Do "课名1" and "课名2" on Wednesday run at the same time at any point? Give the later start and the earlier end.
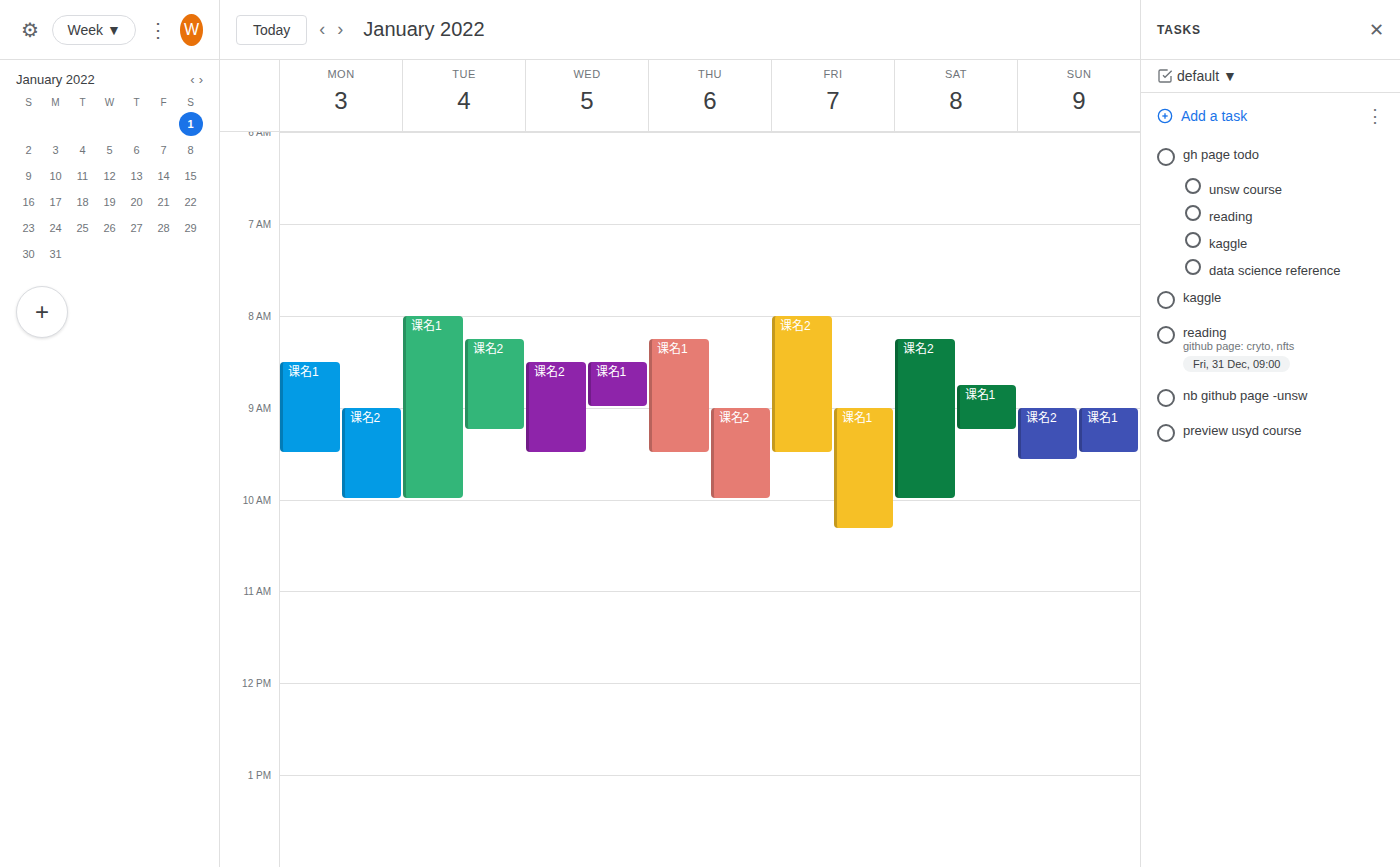
"课名1" runs 8:30 AM to 9:00 AM, inside "课名2" -- they overlap.